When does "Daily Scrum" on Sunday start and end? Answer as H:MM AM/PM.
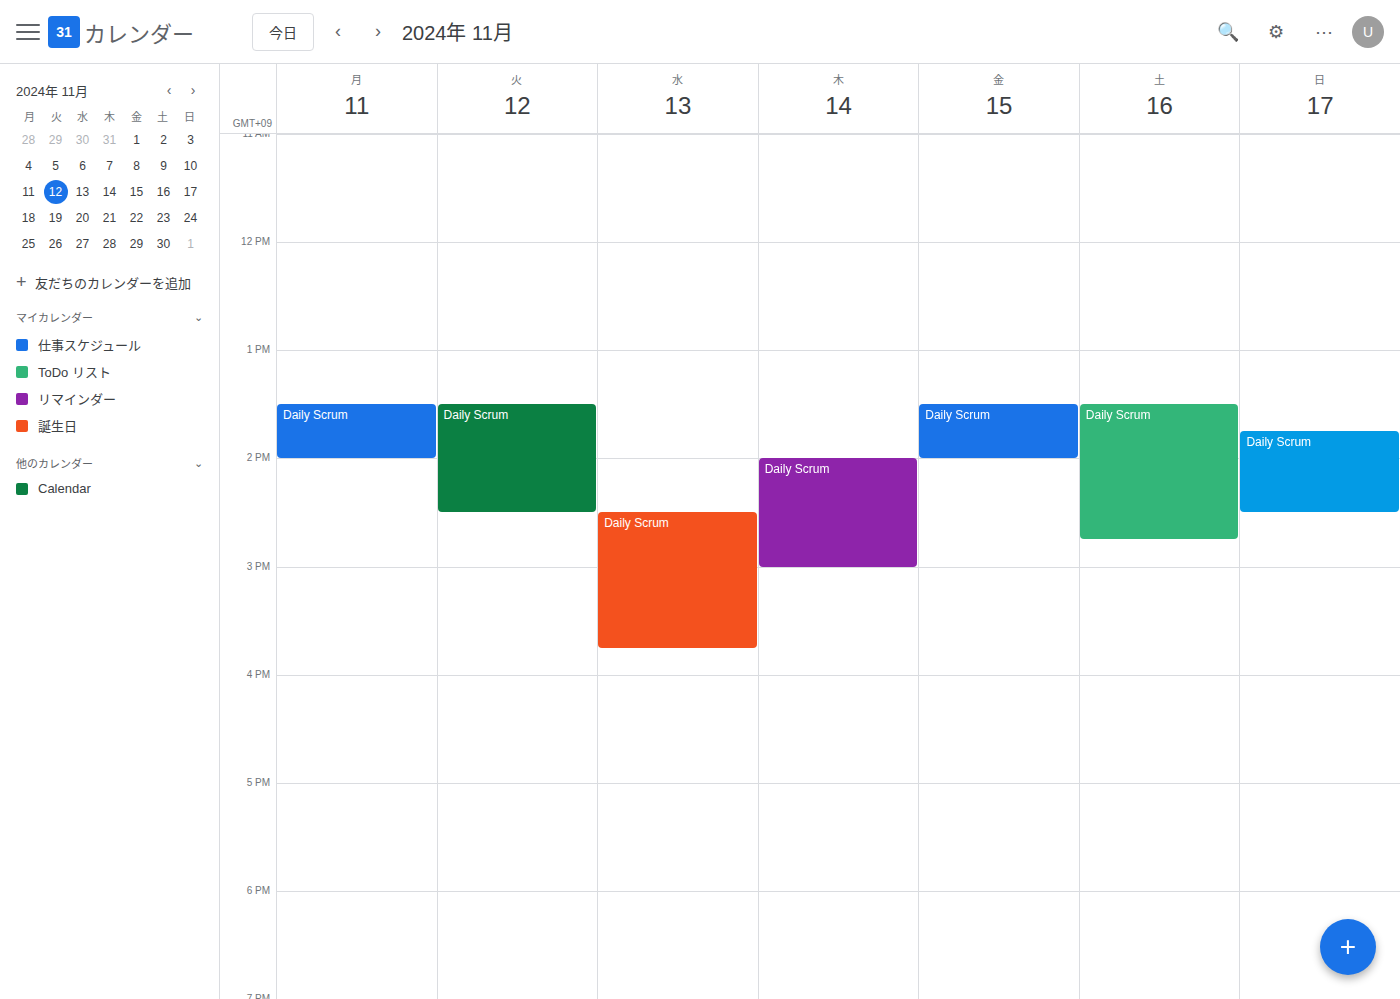
1:45 PM to 2:30 PM